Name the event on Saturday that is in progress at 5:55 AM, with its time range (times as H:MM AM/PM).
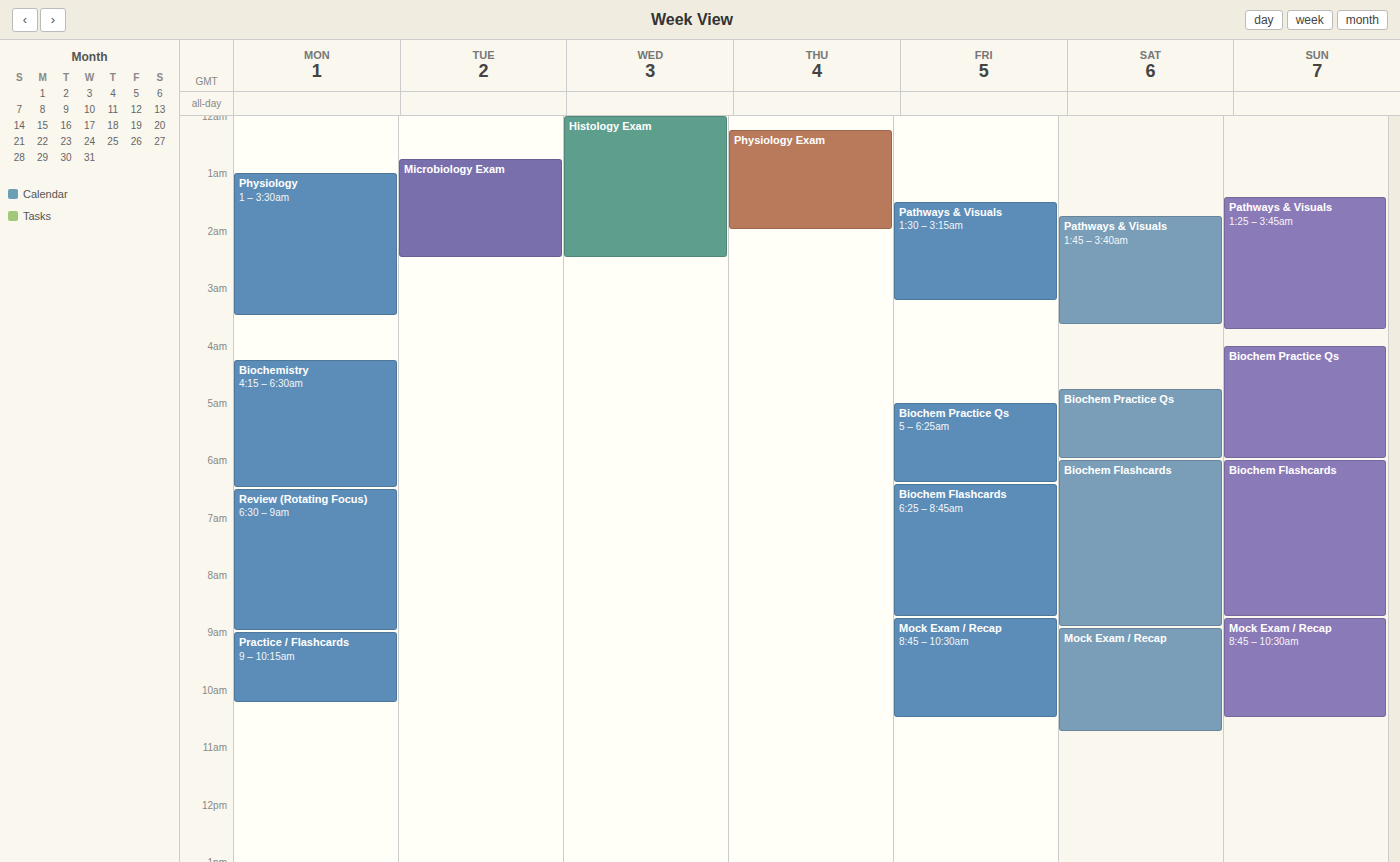
"Biochem Practice Qs", 4:45 AM to 6:00 AM